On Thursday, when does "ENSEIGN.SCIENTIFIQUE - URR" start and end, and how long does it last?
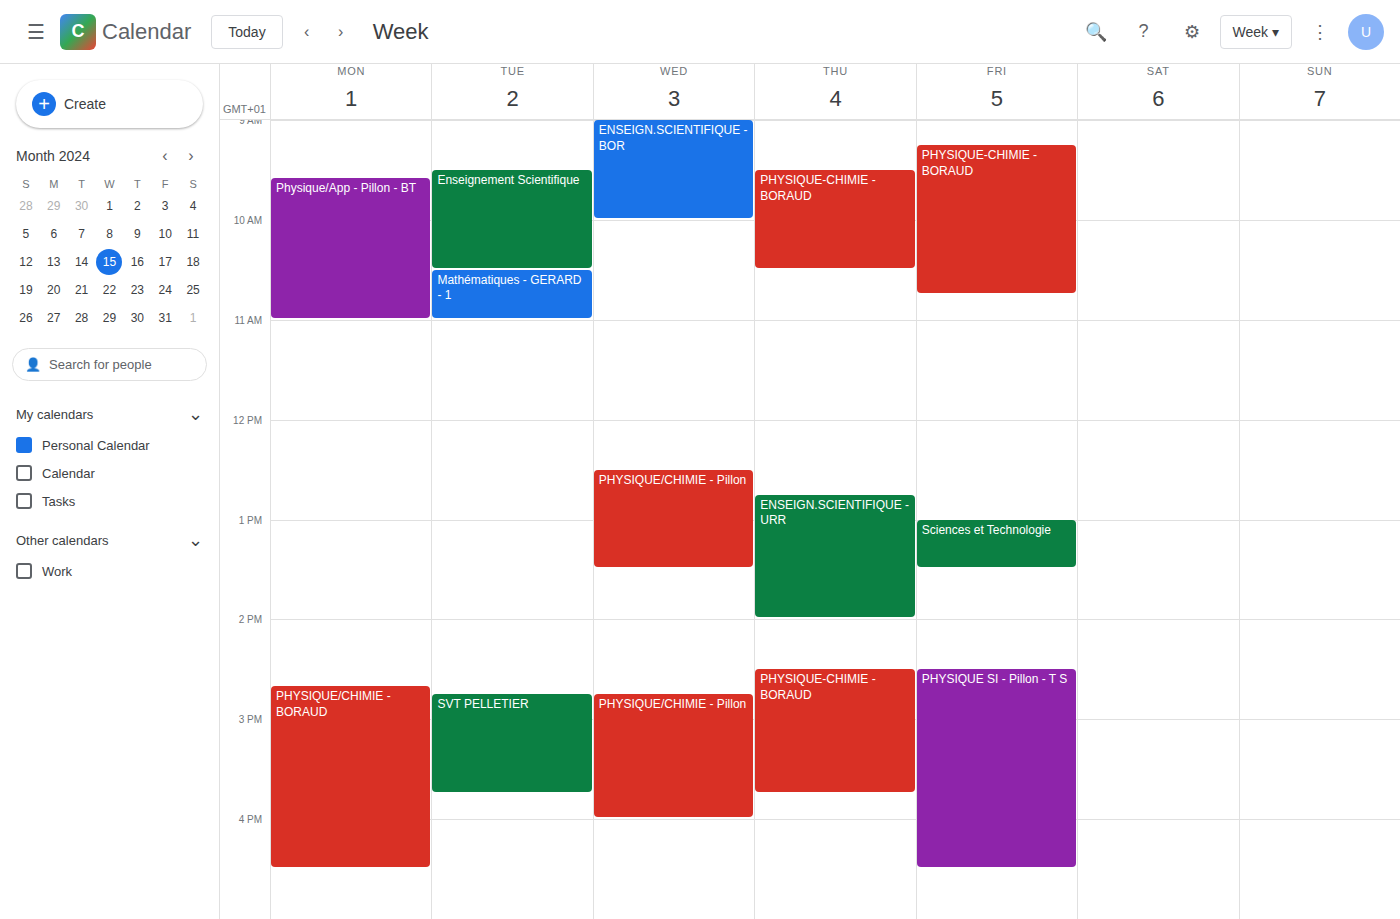
12:45 PM to 2:00 PM, 1 hour 15 minutes